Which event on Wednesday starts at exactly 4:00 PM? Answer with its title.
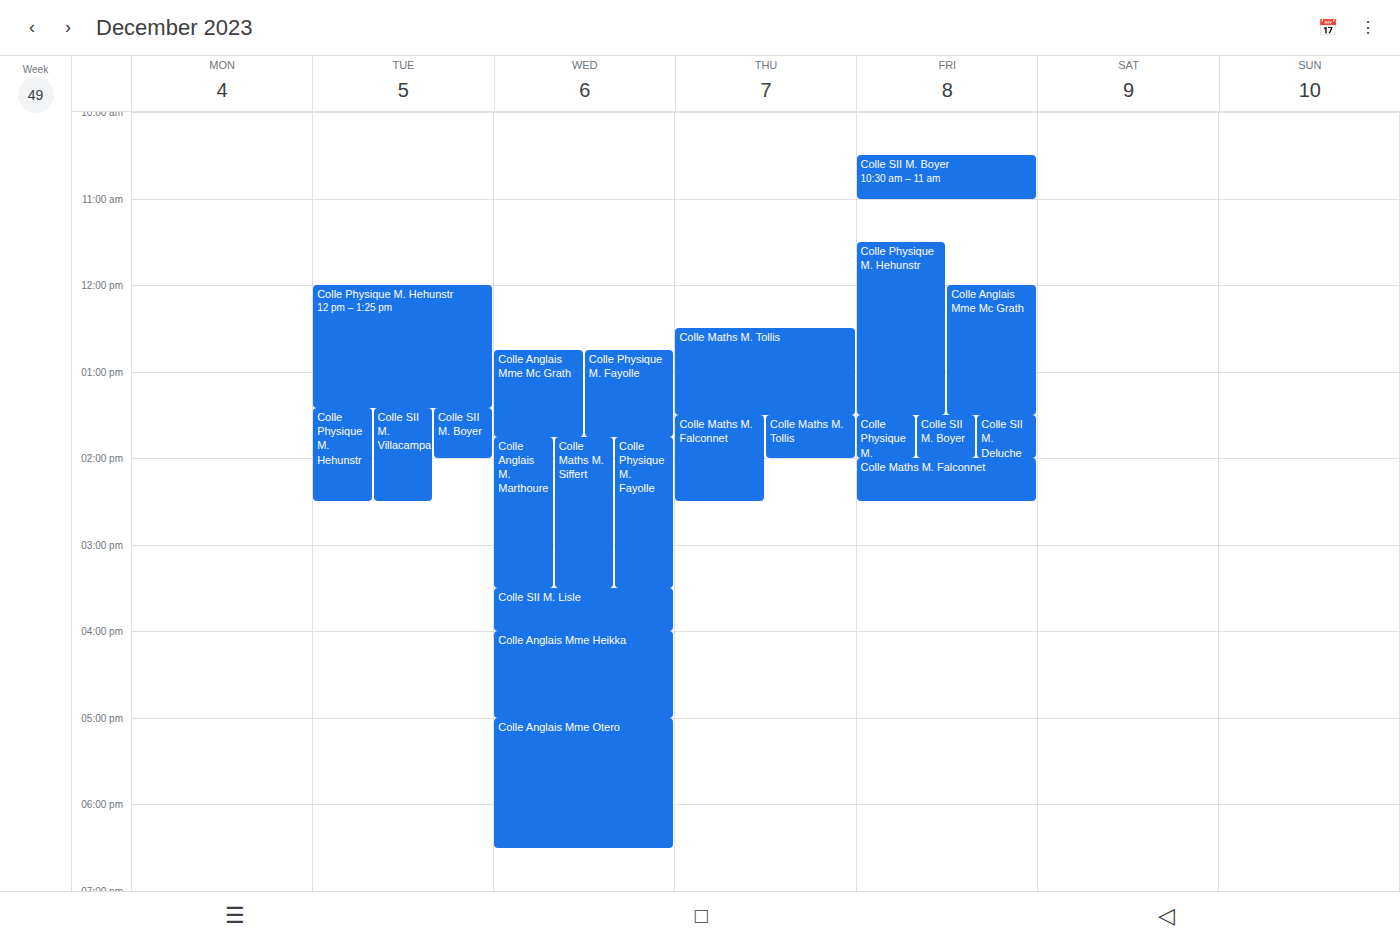
"Colle Anglais Mme Heikka"